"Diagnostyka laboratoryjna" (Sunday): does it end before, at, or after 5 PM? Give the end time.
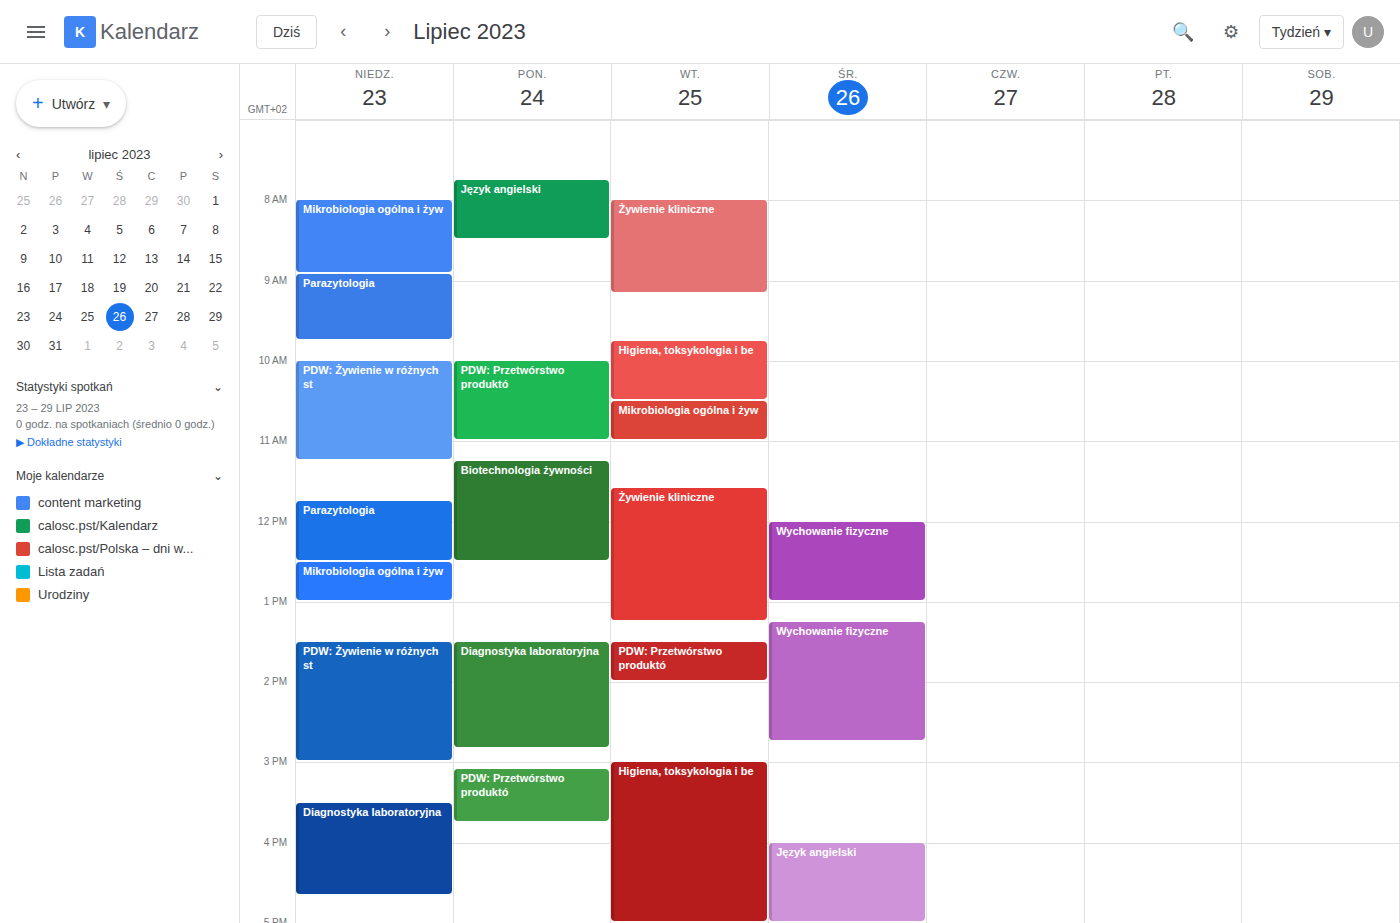
4:40 PM -- before 5 PM, 20 minutes above the 5 PM line.